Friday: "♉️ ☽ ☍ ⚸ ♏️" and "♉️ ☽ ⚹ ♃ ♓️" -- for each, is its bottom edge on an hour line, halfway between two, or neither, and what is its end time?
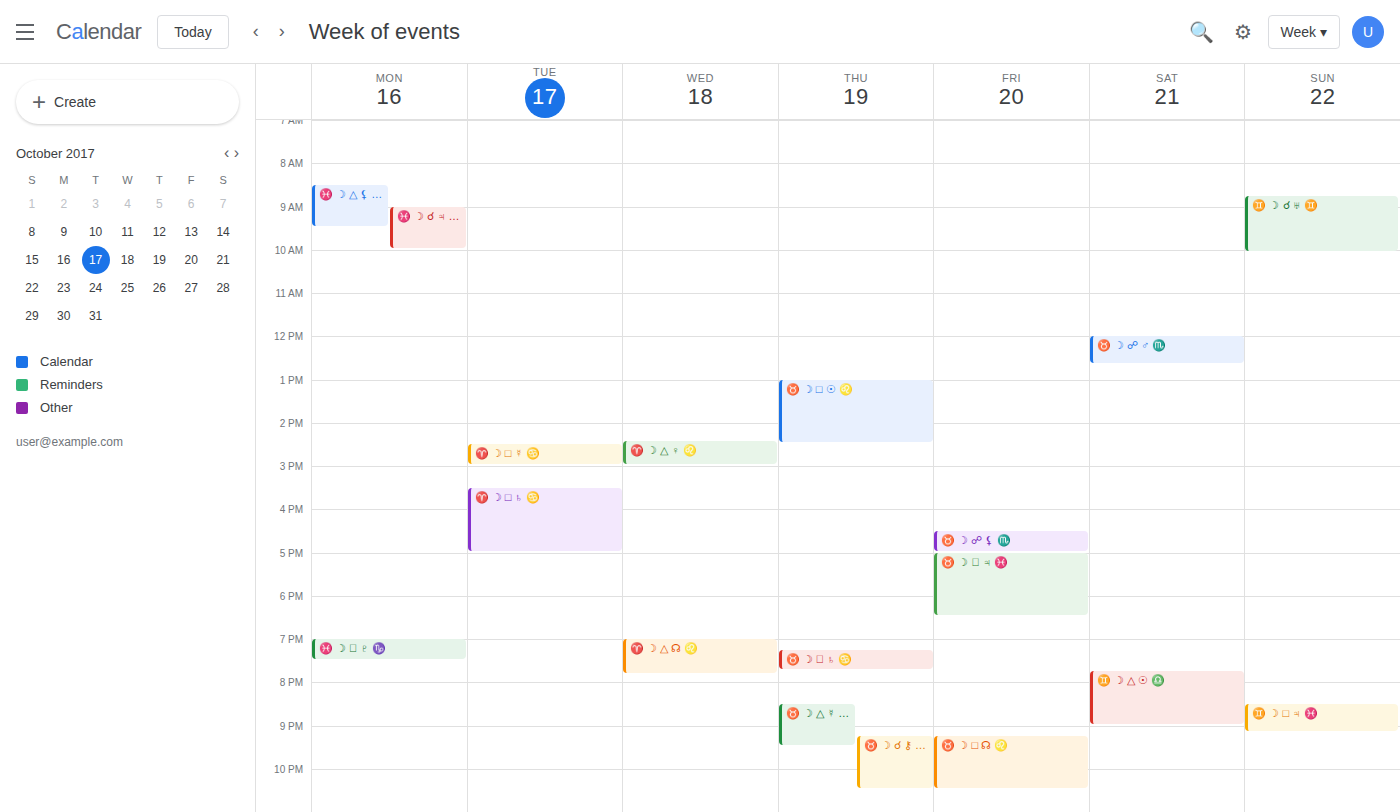
"♉️ ☽ ☍ ⚸ ♏️": 17:00, exactly on the 17:00 line. "♉️ ☽ ⚹ ♃ ♓️": 18:30, halfway between the 18:00 and 19:00 lines.